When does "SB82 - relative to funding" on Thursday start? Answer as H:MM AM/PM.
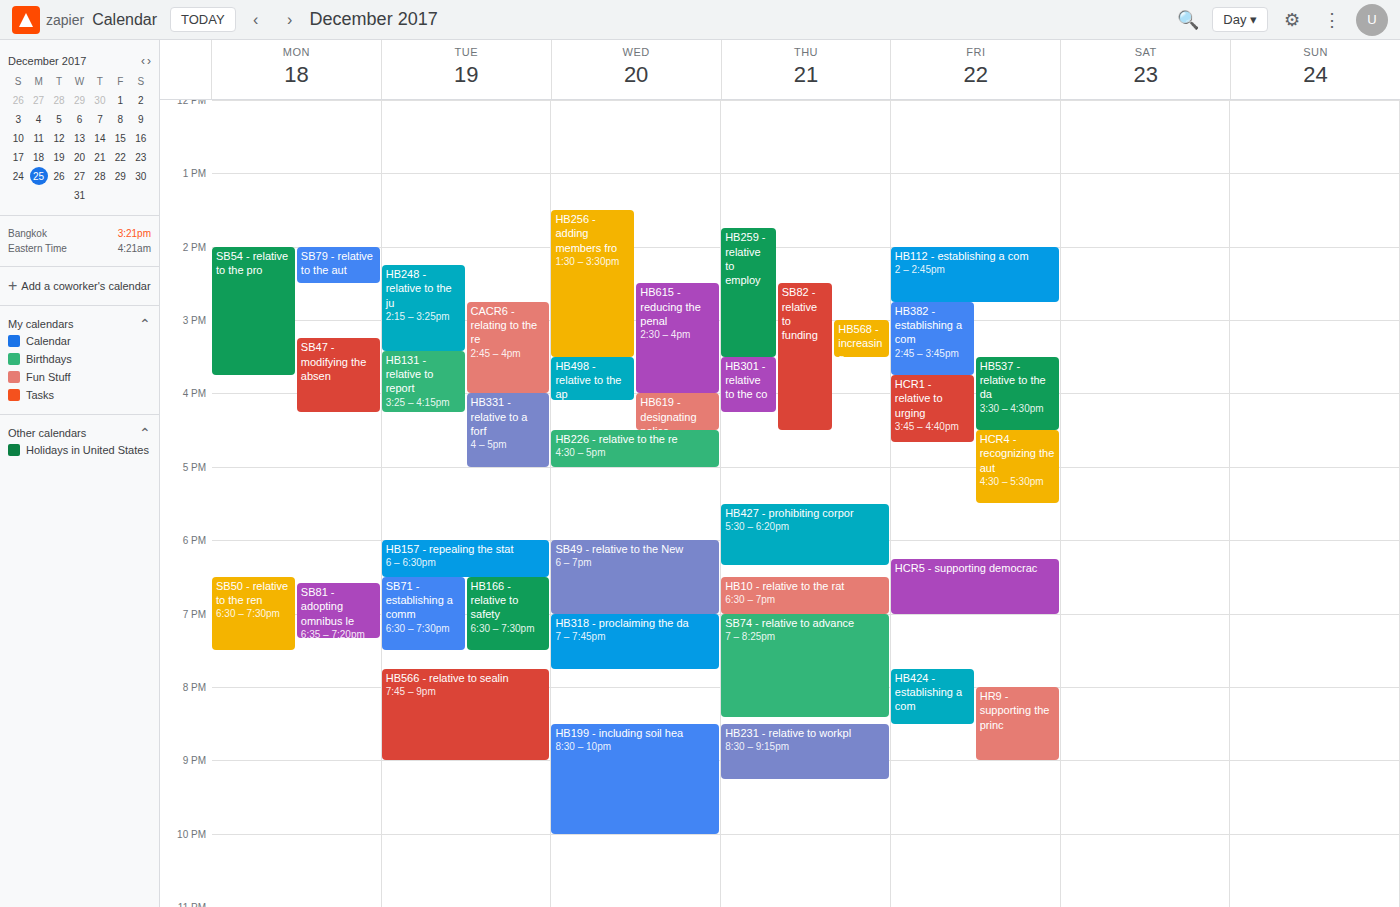
2:30 PM